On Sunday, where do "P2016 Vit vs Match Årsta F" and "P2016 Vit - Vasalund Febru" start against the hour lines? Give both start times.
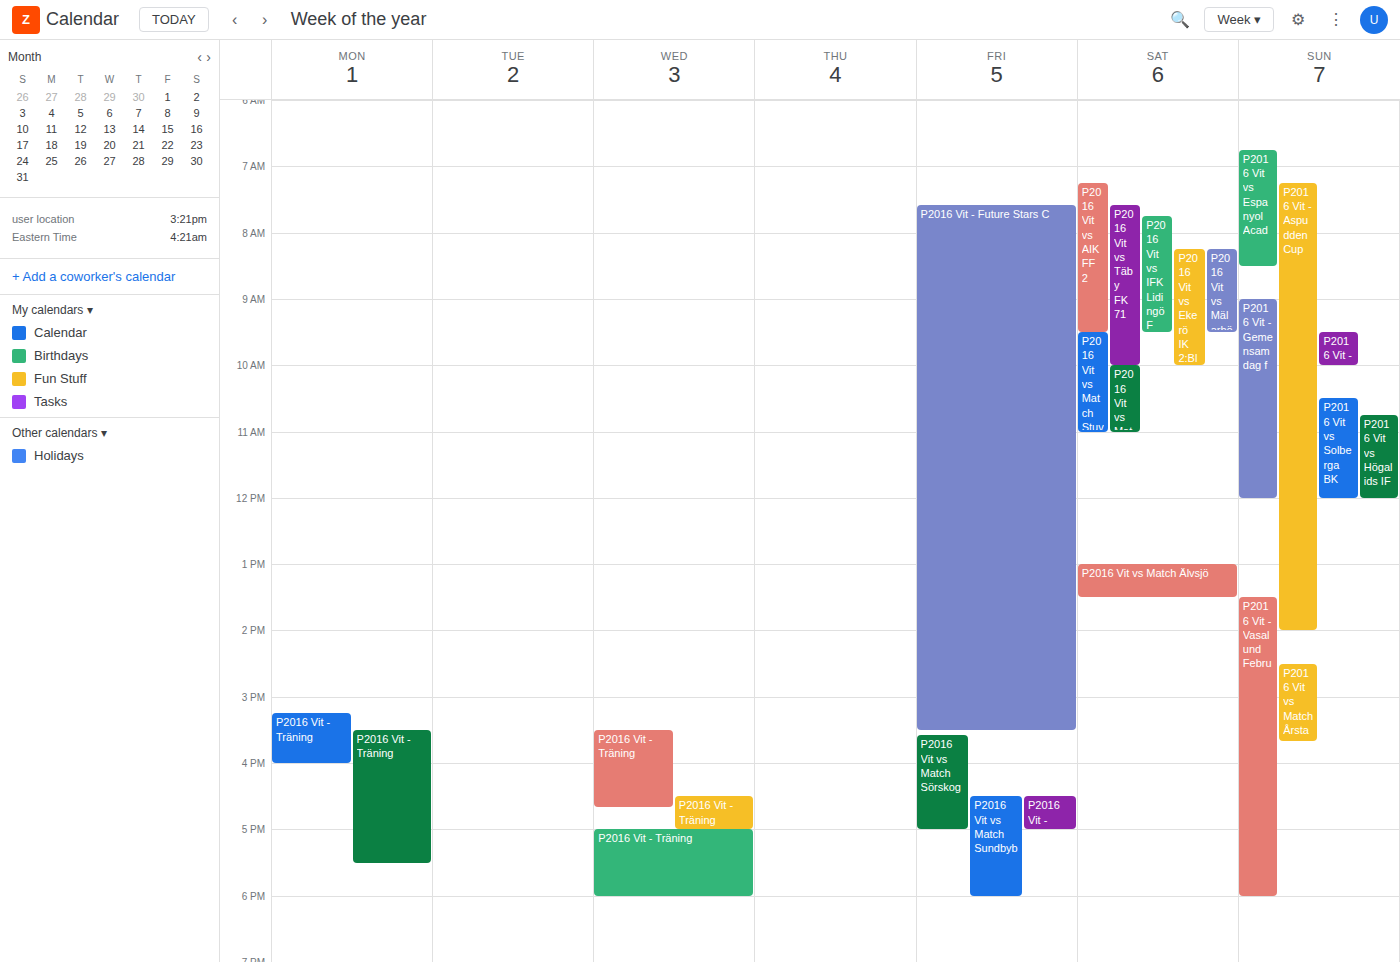
"P2016 Vit vs Match Årsta F": 2:30 PM, halfway between the 2 PM and 3 PM lines. "P2016 Vit - Vasalund Febru": 1:30 PM, halfway between the 1 PM and 2 PM lines.